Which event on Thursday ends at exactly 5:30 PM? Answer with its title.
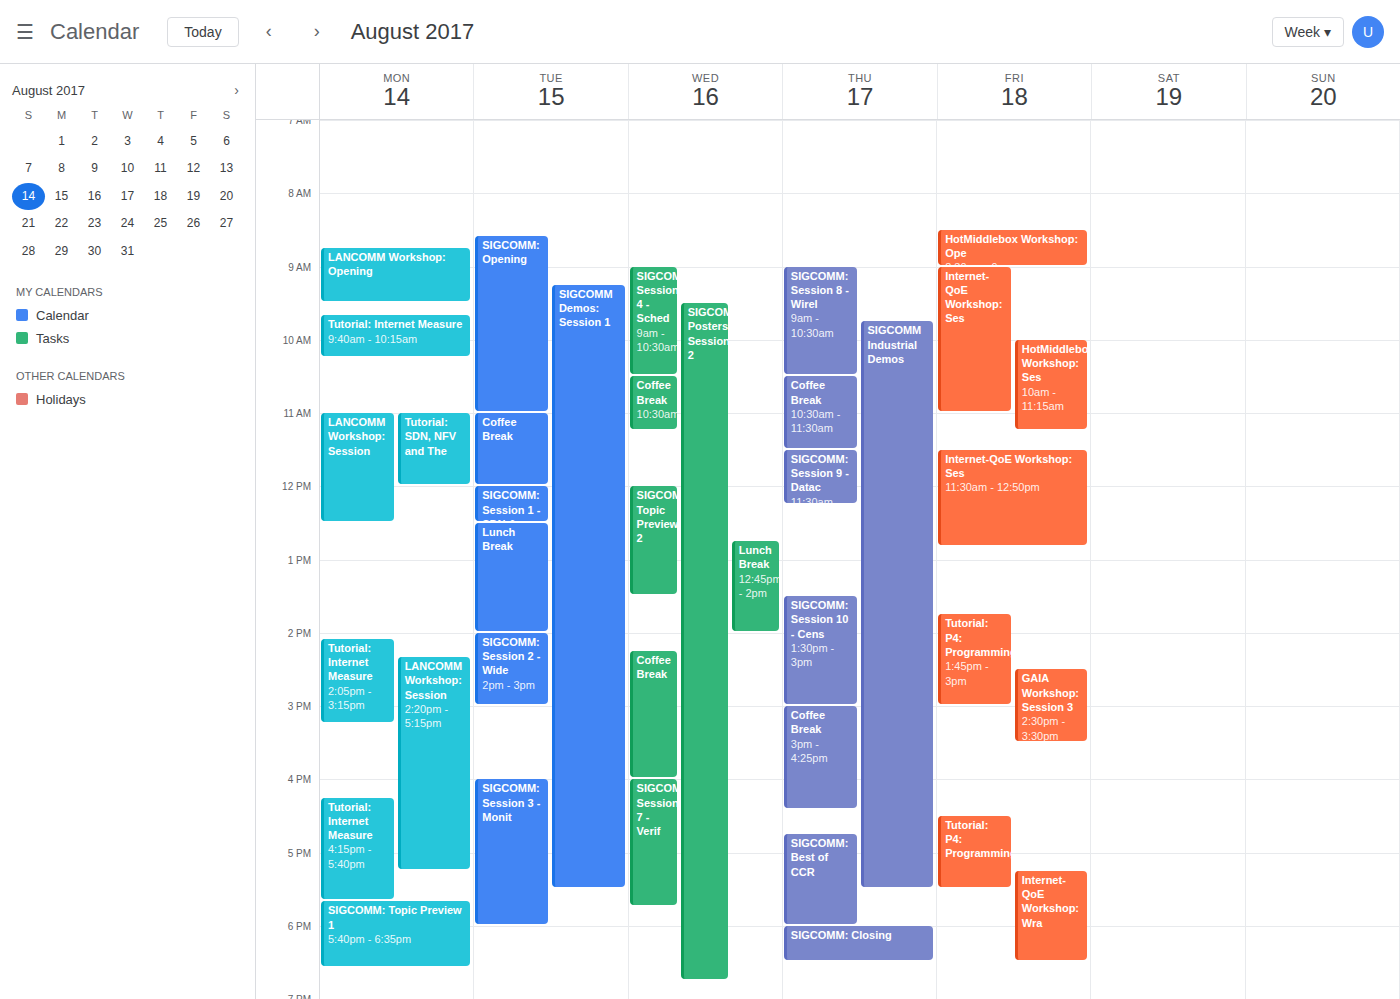
"SIGCOMM Industrial Demos"